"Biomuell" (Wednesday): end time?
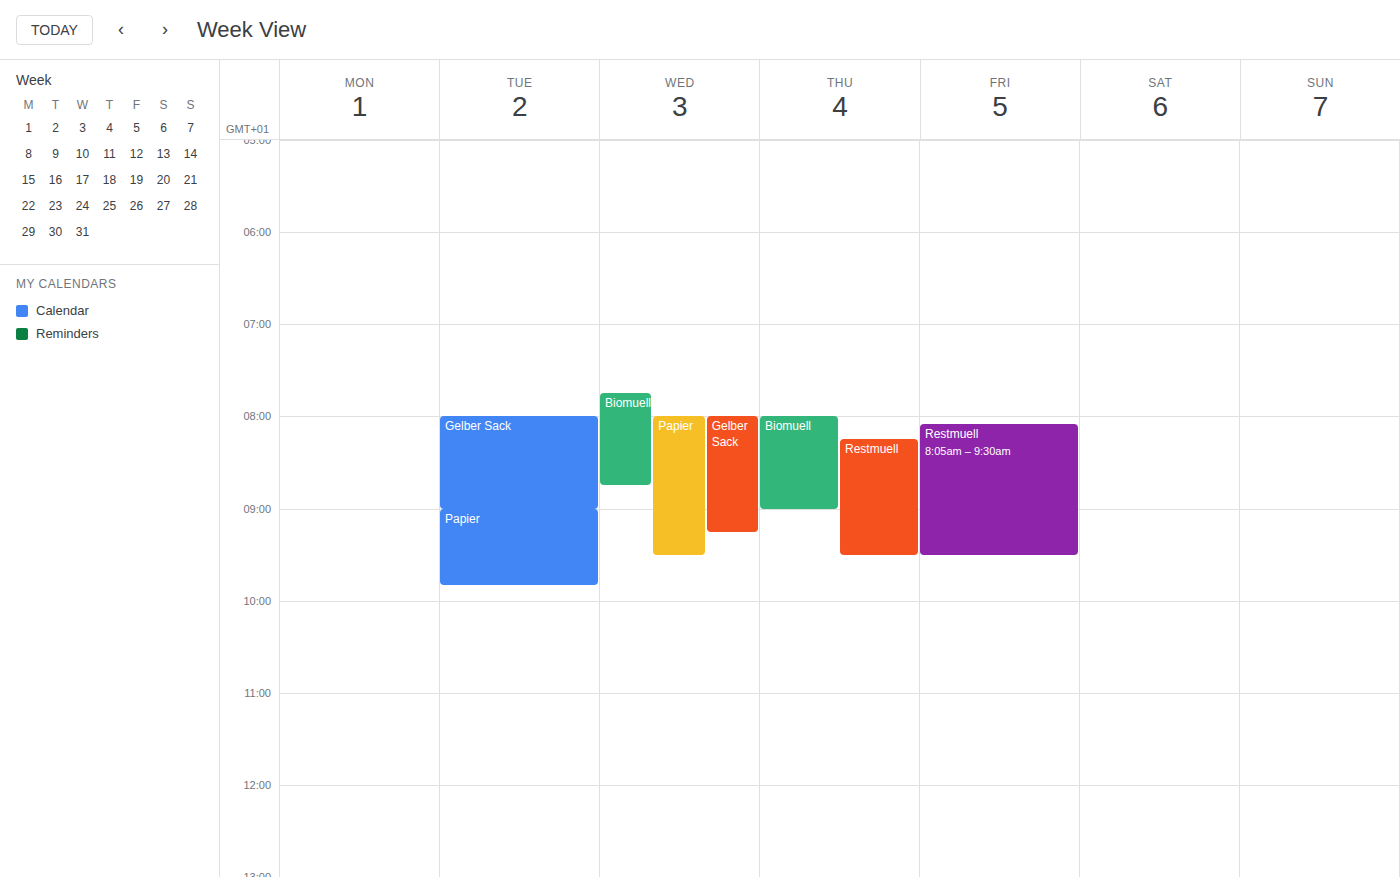
8:45 AM